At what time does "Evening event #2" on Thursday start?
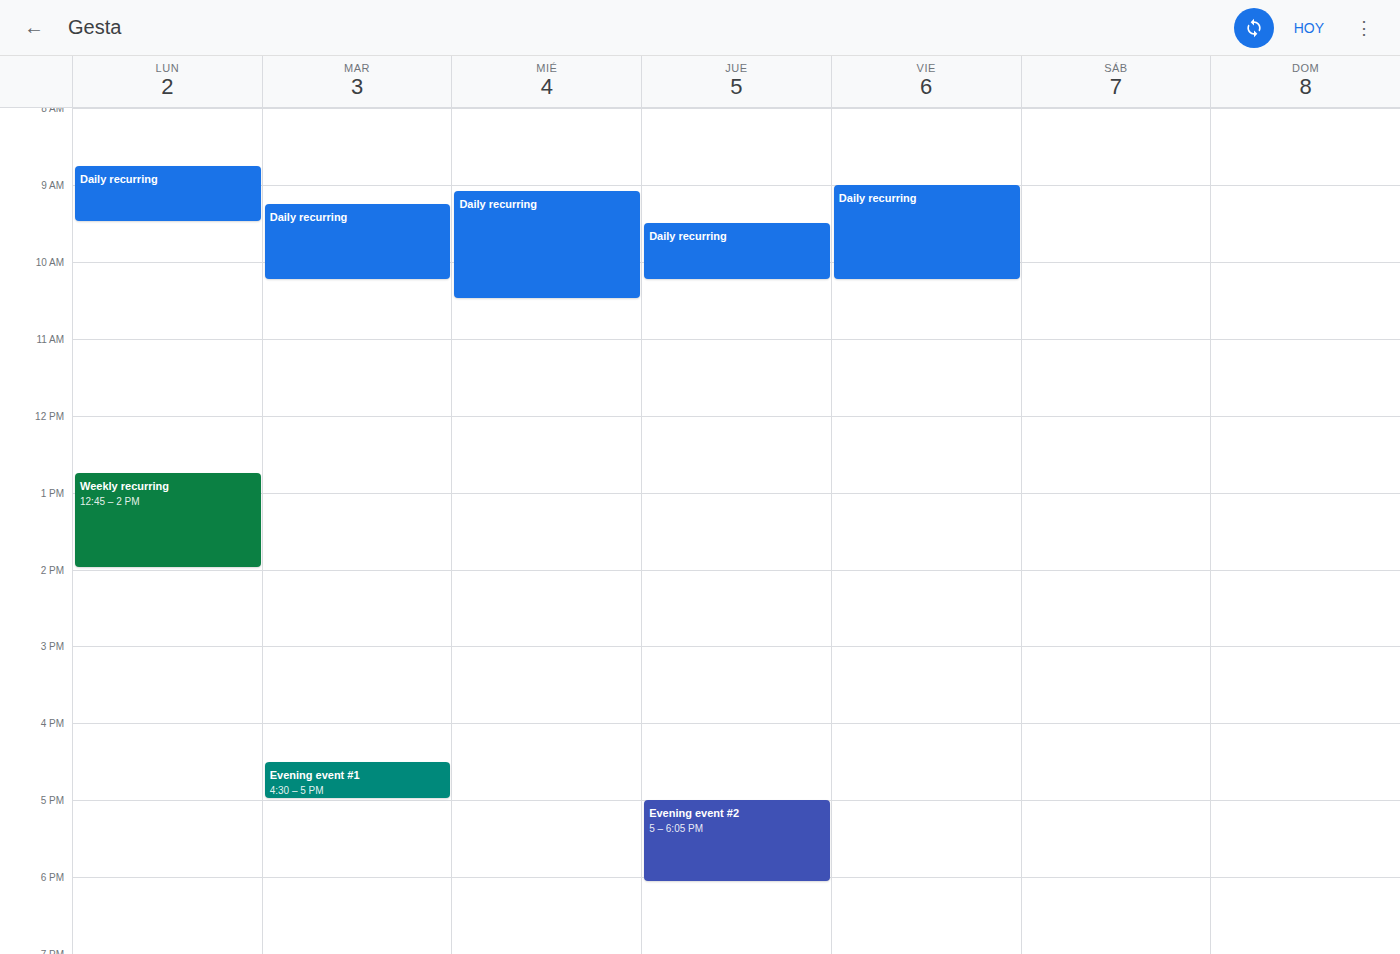
5:00 PM